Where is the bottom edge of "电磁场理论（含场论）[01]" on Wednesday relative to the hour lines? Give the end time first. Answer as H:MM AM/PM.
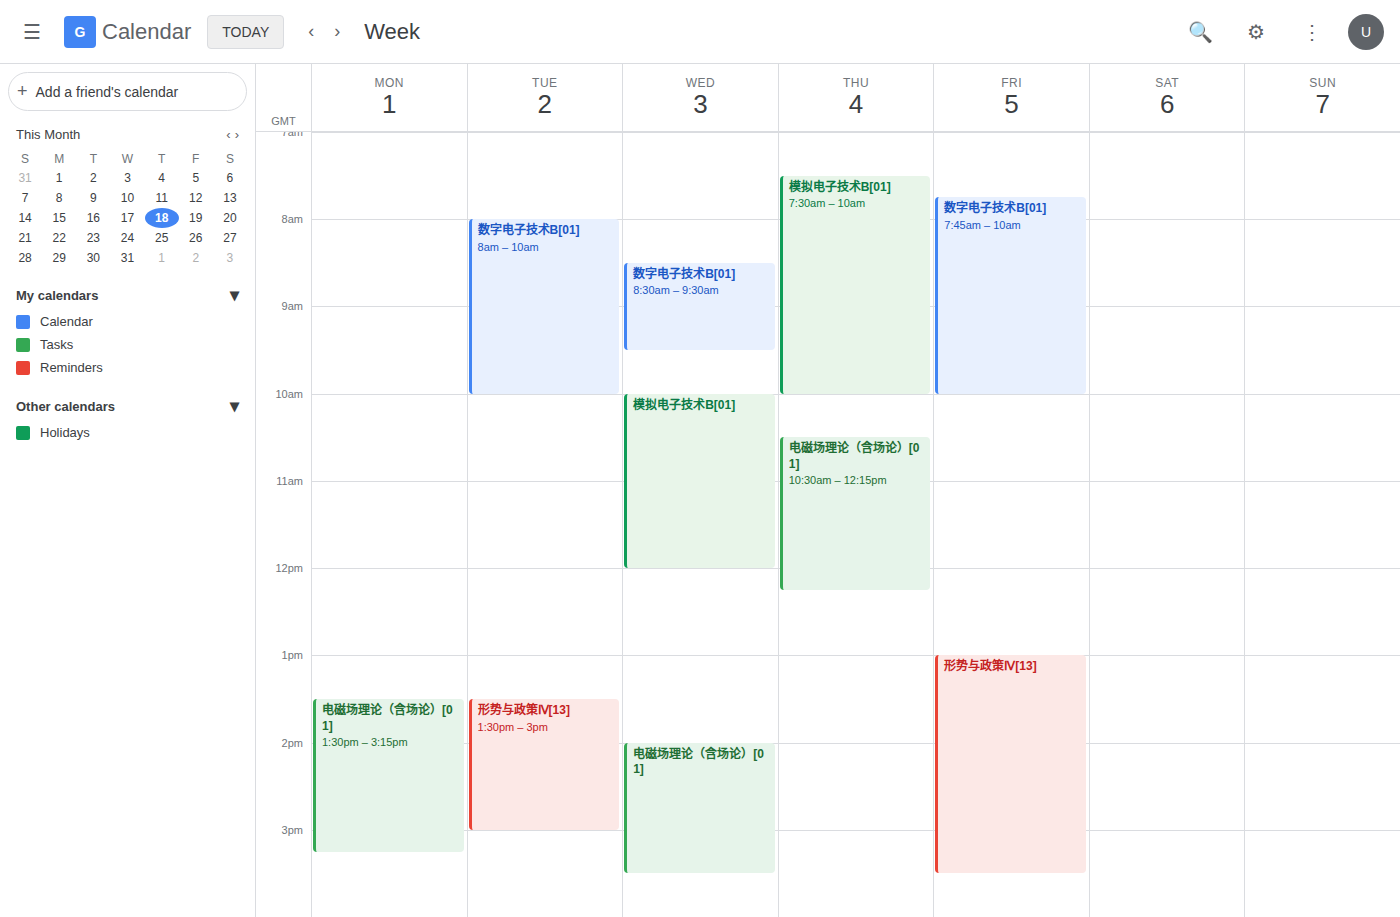
3:30 PM -- halfway between the 3 PM and 4 PM lines.